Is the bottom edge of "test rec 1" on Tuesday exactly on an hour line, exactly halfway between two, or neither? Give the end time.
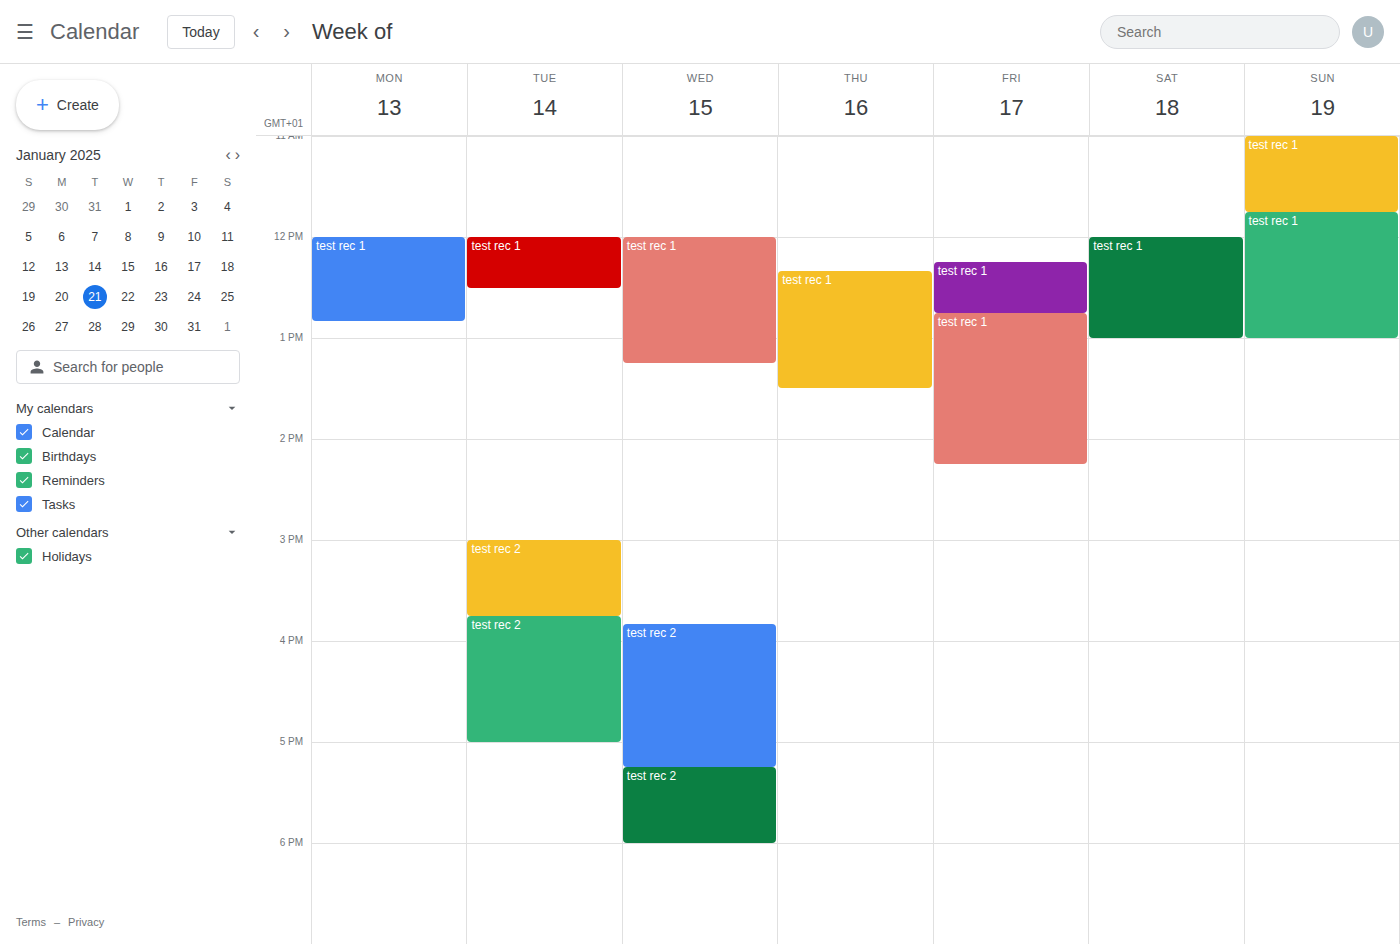
12:30 PM -- halfway between the 12 PM and 1 PM lines.